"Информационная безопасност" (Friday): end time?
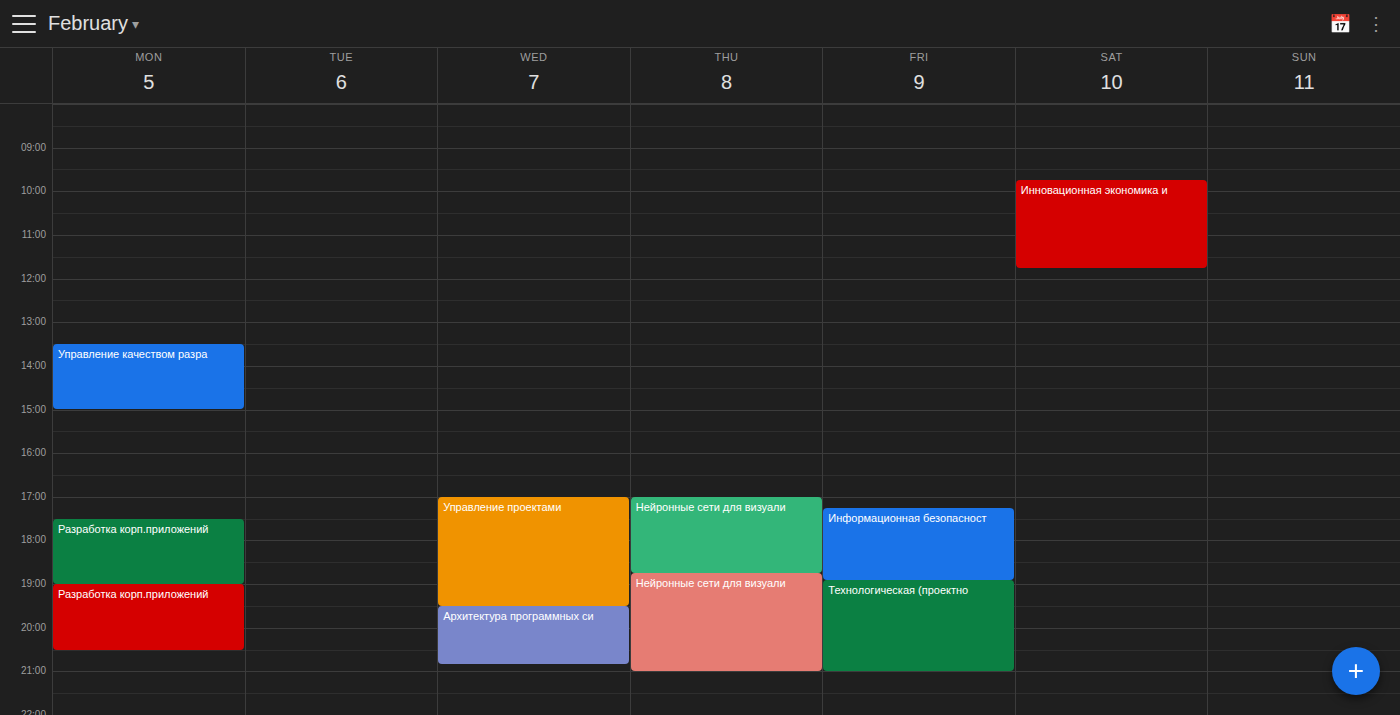
6:55 PM